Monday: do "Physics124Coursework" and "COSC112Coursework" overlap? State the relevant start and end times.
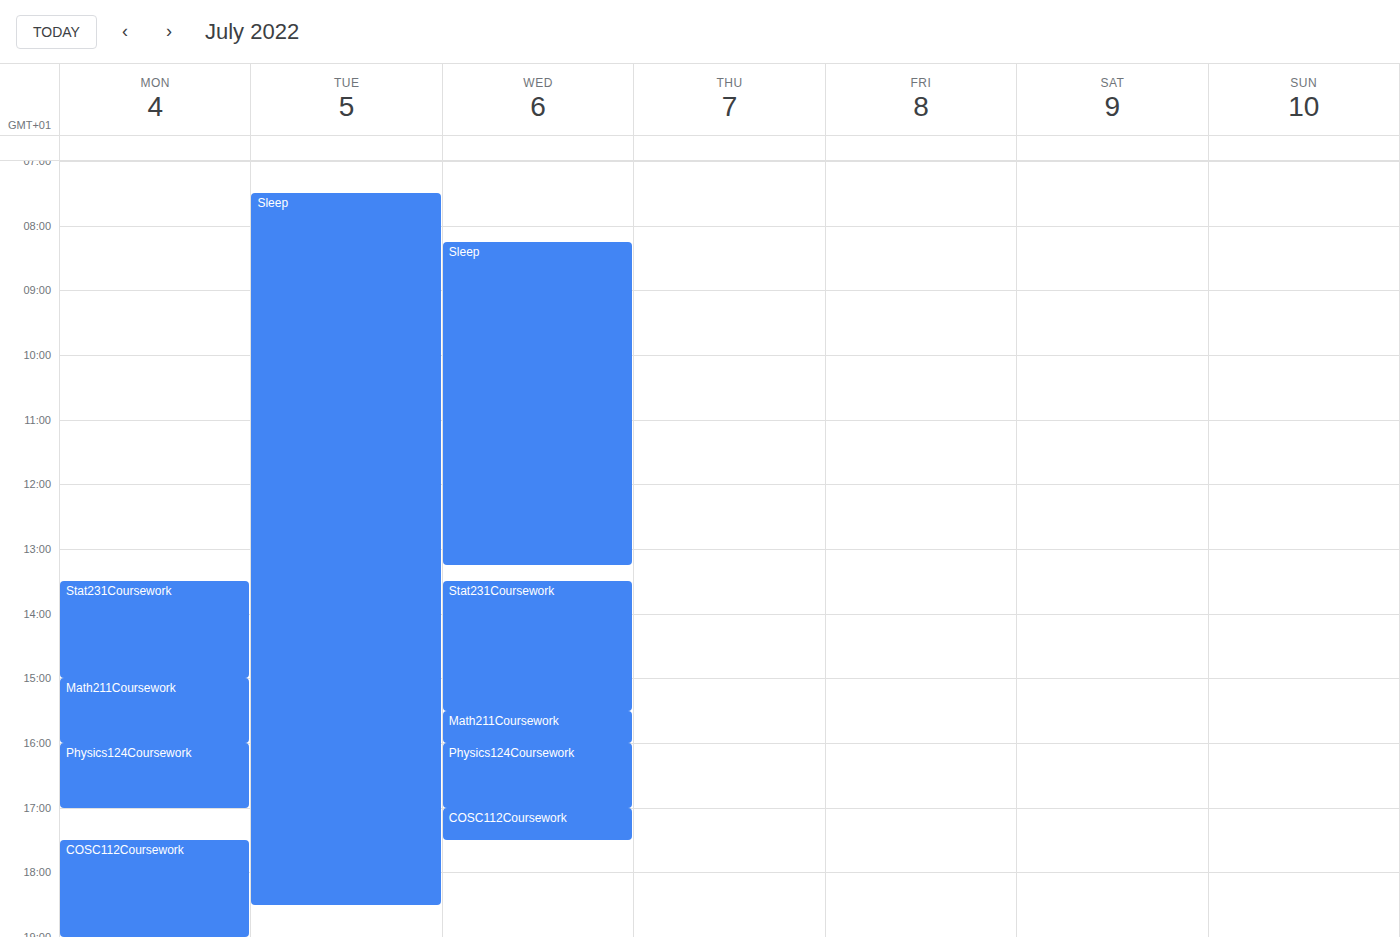
"Physics124Coursework" ends at 5:00 PM and "COSC112Coursework" starts at 5:30 PM -- no overlap.